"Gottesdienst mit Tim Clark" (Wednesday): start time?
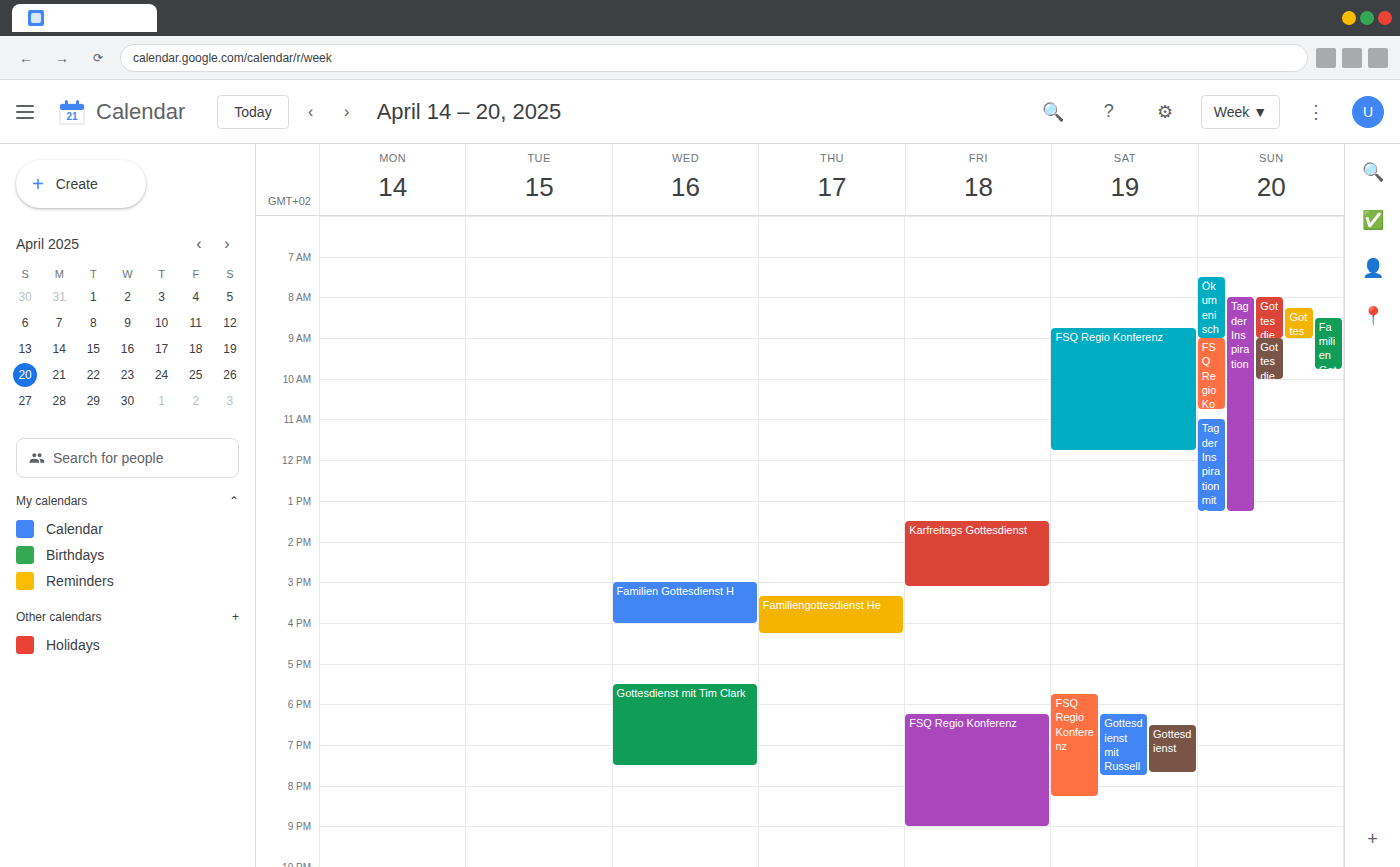
17:30